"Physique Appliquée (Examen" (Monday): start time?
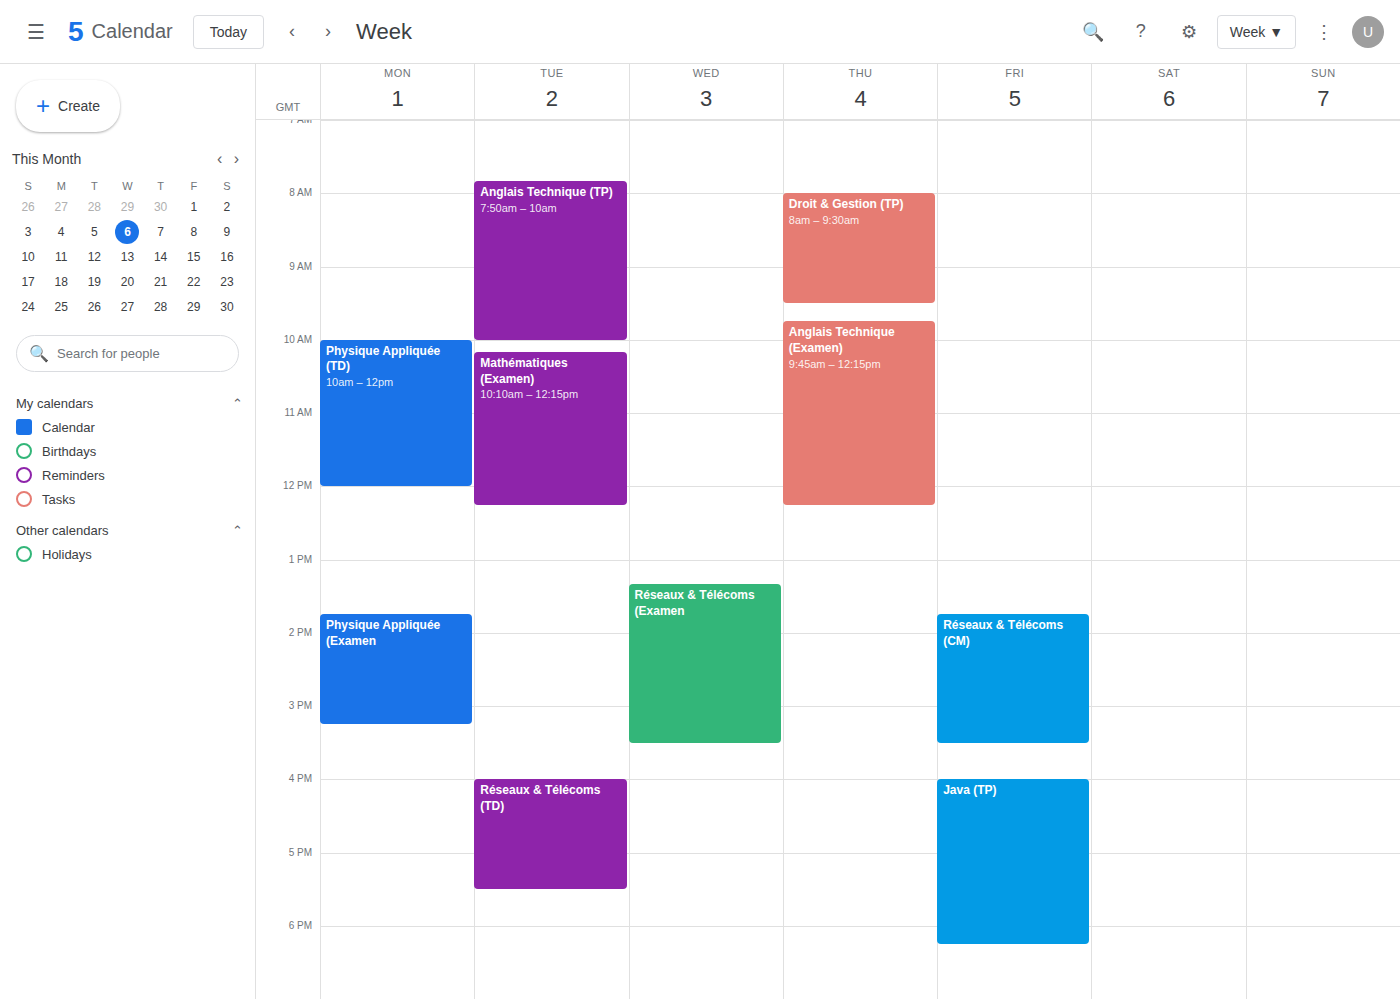
1:45 PM